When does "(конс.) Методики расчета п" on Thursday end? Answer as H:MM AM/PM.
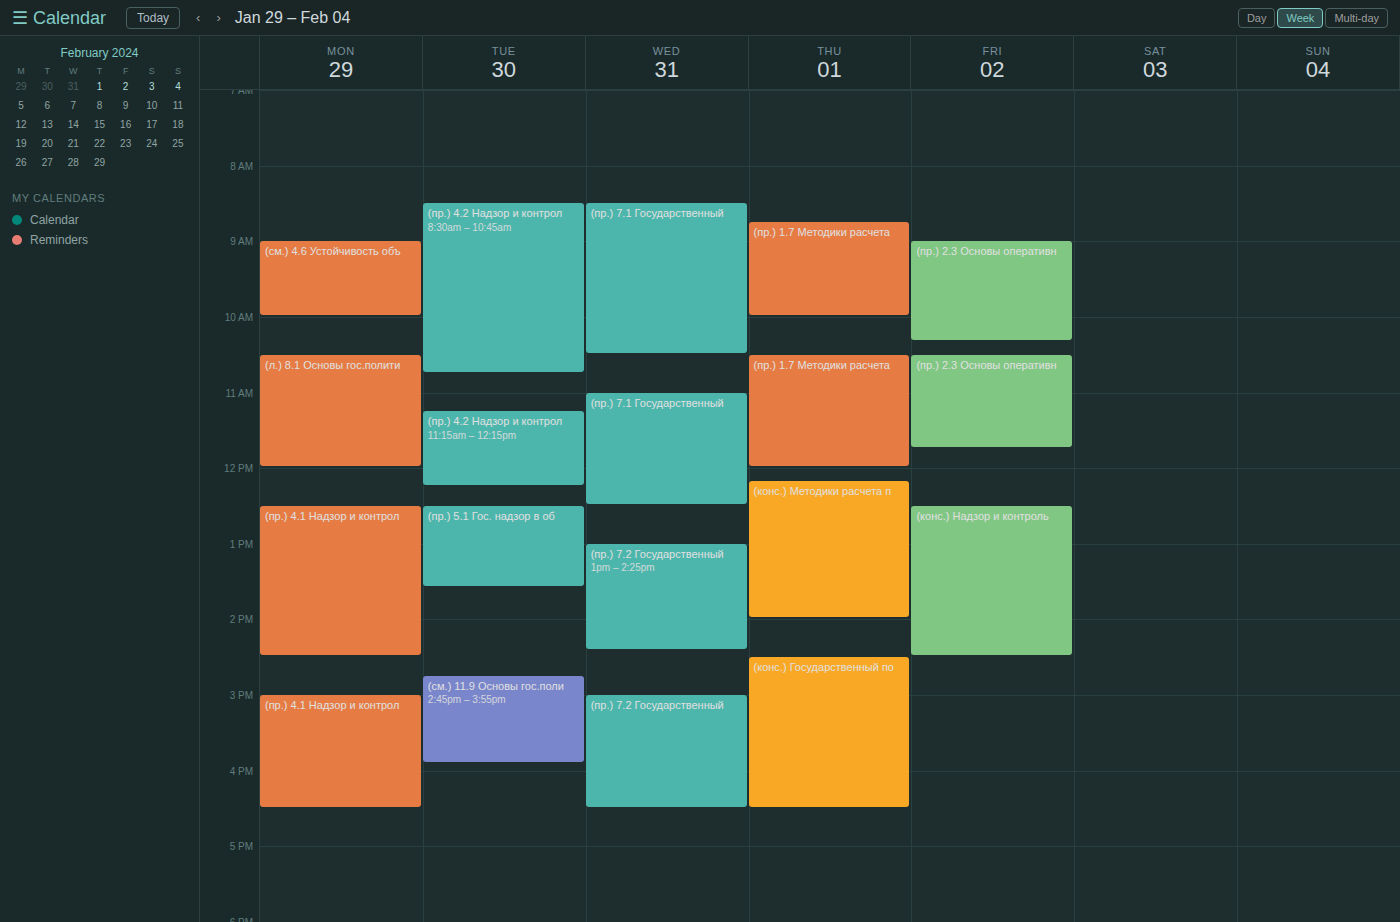
2:00 PM